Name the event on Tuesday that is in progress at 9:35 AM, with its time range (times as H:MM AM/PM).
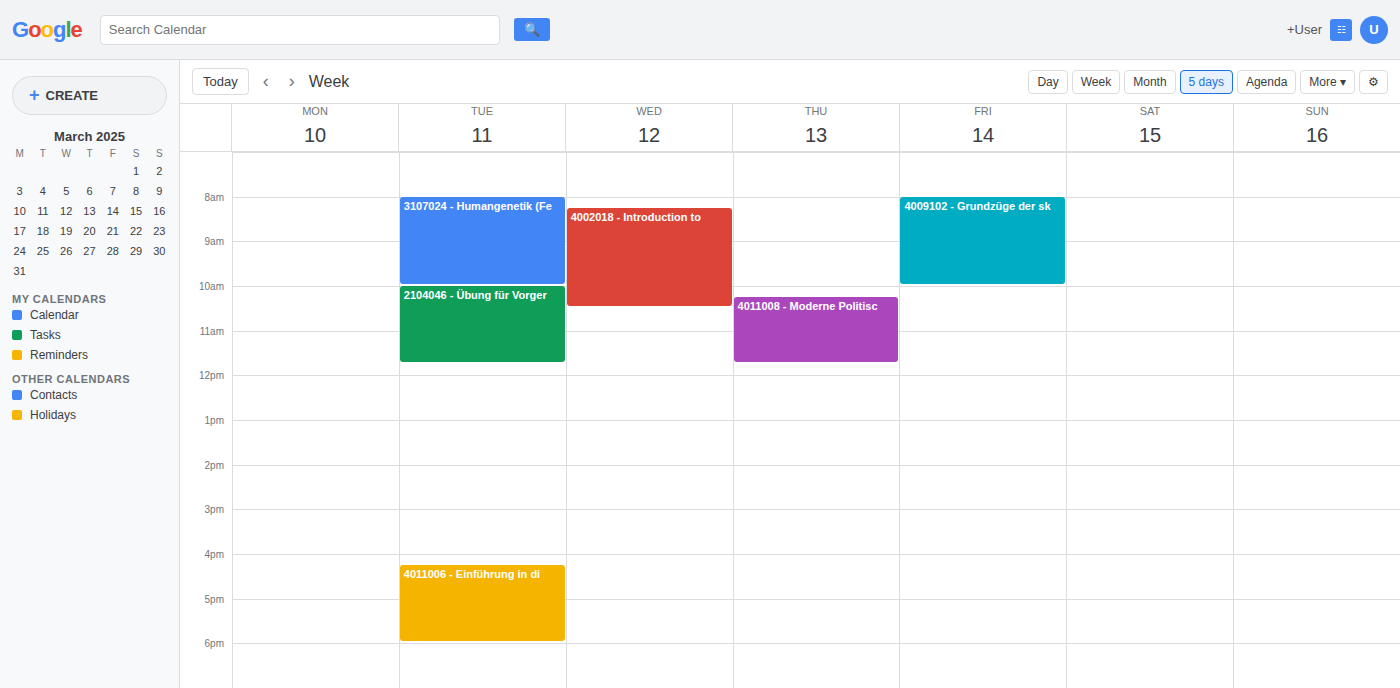
"3107024 - Humangenetik (Fe", 8:00 AM to 10:00 AM